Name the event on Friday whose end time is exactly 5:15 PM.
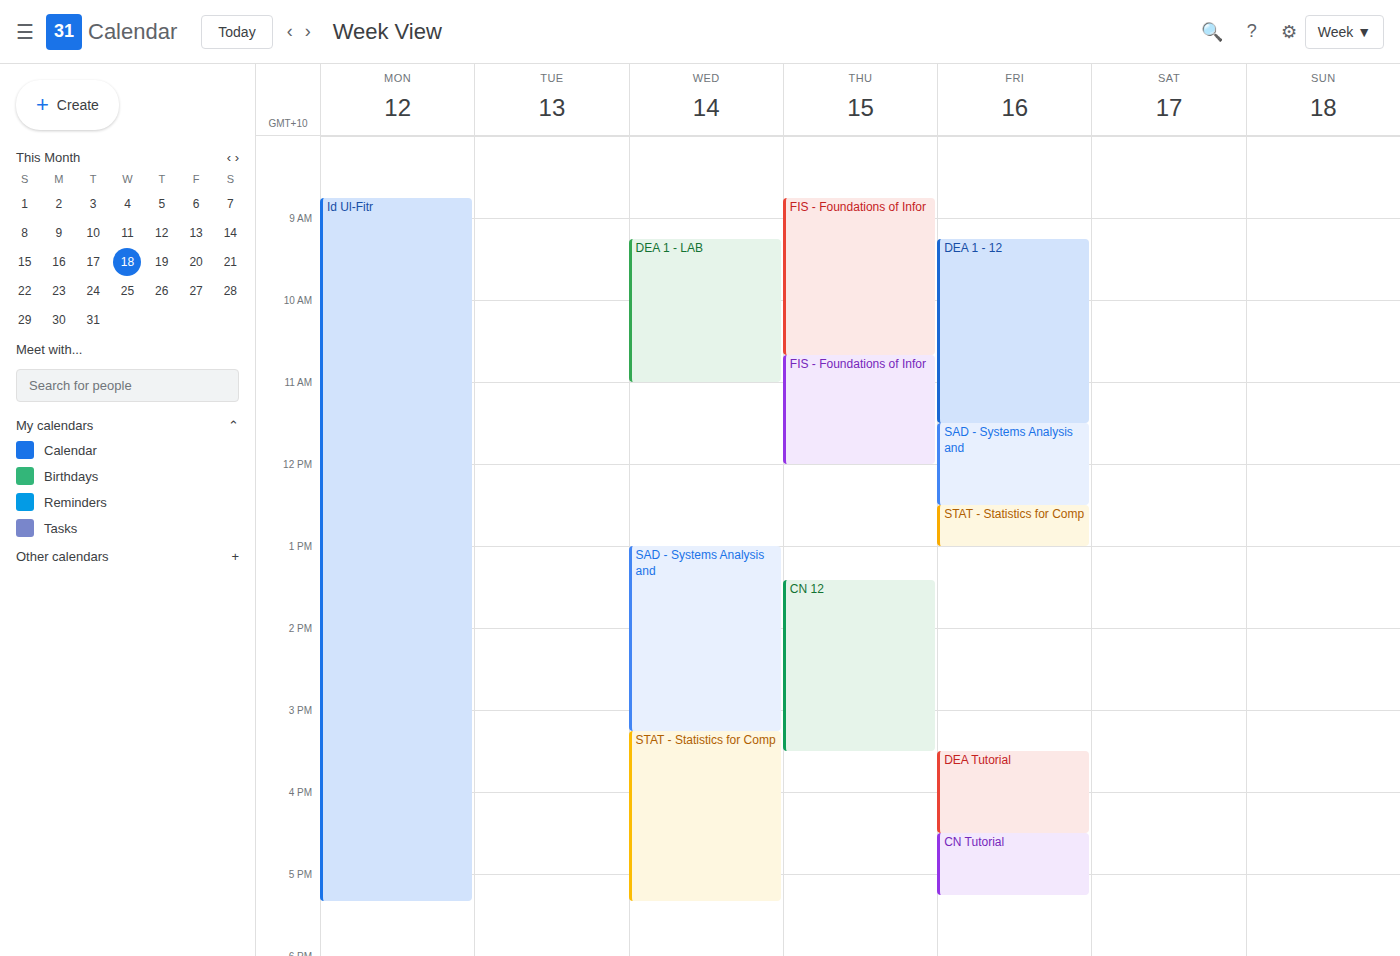
"CN Tutorial"